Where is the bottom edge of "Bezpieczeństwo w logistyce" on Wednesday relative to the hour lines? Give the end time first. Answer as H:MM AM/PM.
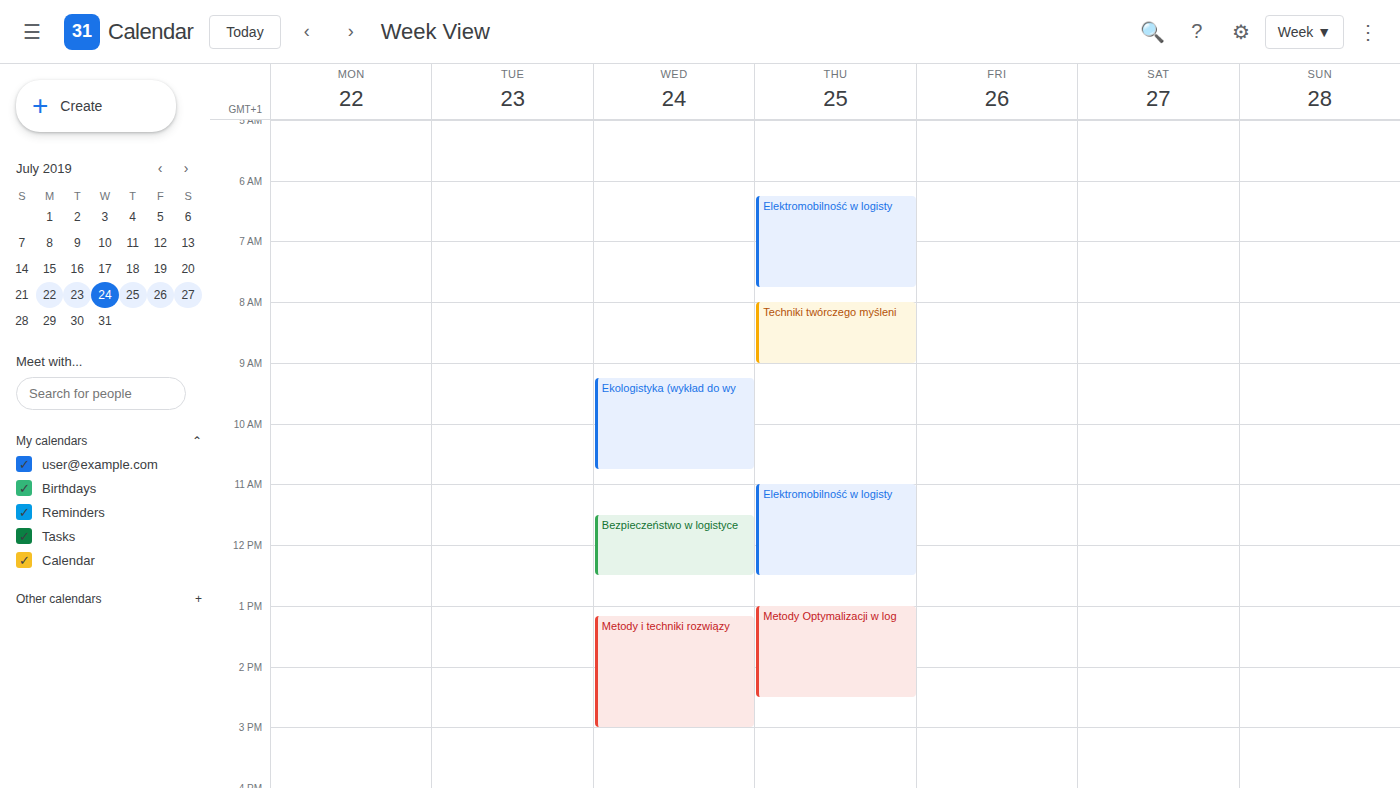
12:30 PM -- halfway between the 12 PM and 1 PM lines.